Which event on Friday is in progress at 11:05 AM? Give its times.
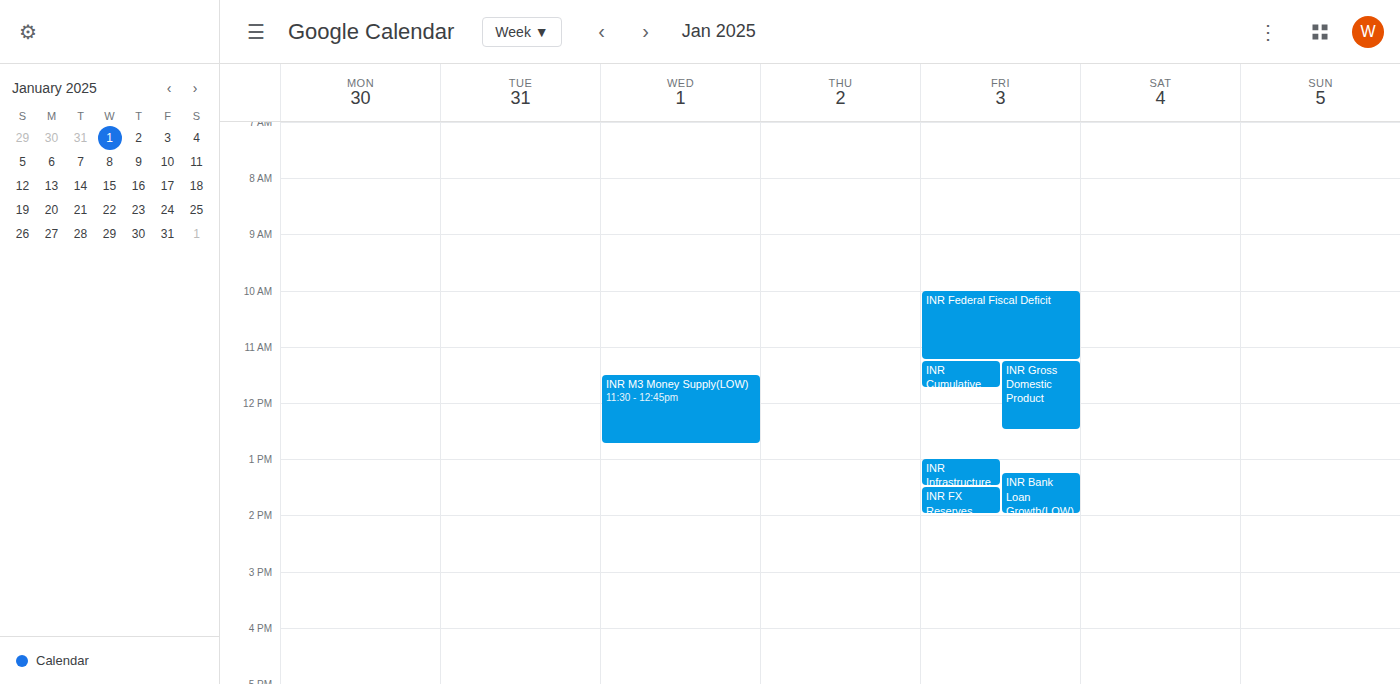
"INR Federal Fiscal Deficit", 10:00 AM to 11:15 AM